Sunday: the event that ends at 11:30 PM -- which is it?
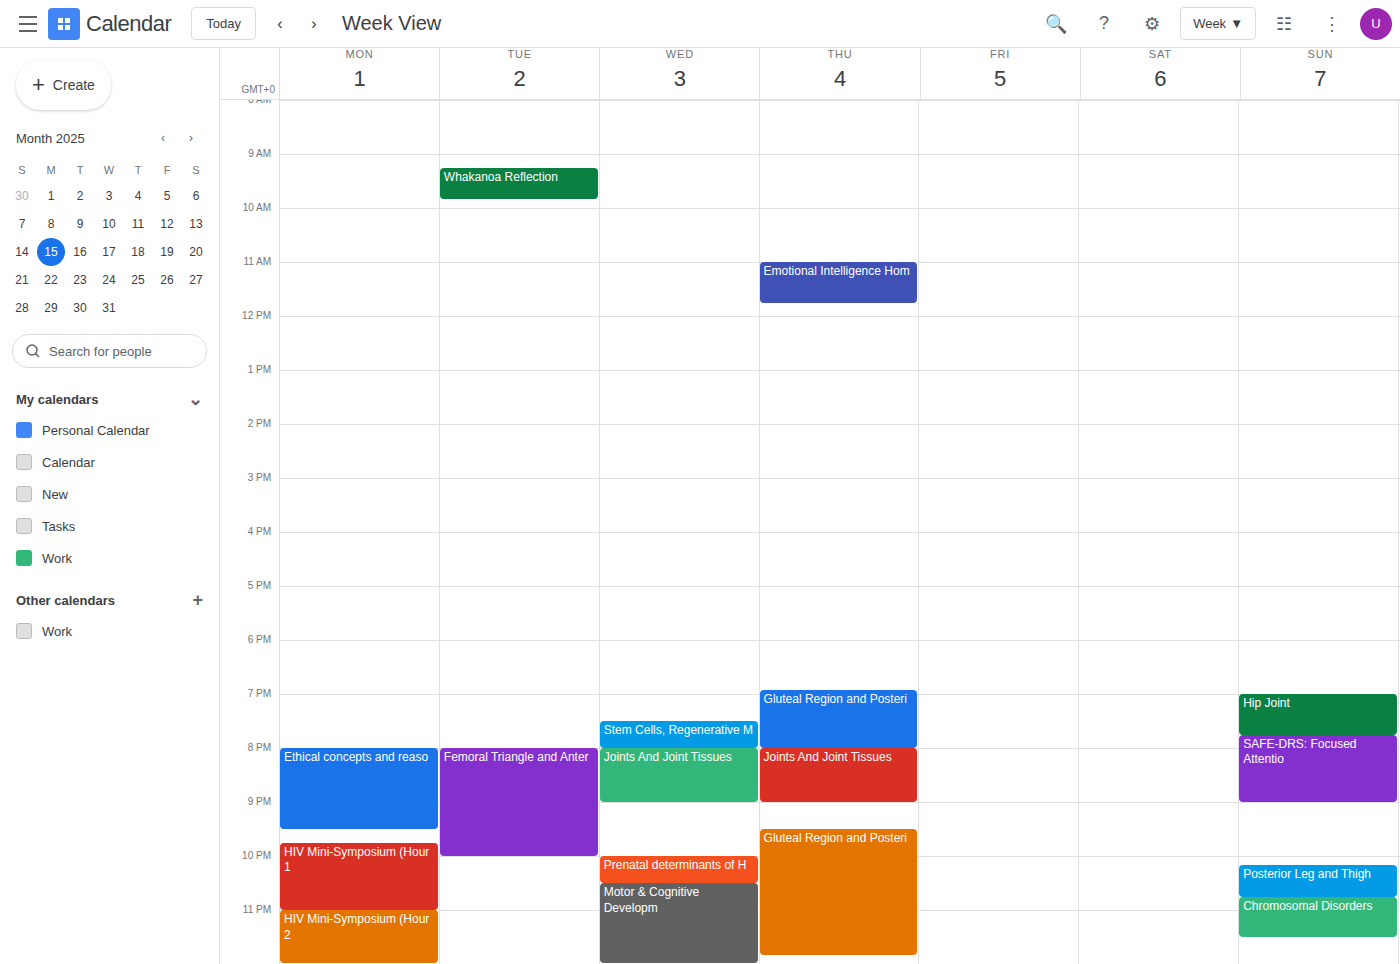
"Chromosomal Disorders"